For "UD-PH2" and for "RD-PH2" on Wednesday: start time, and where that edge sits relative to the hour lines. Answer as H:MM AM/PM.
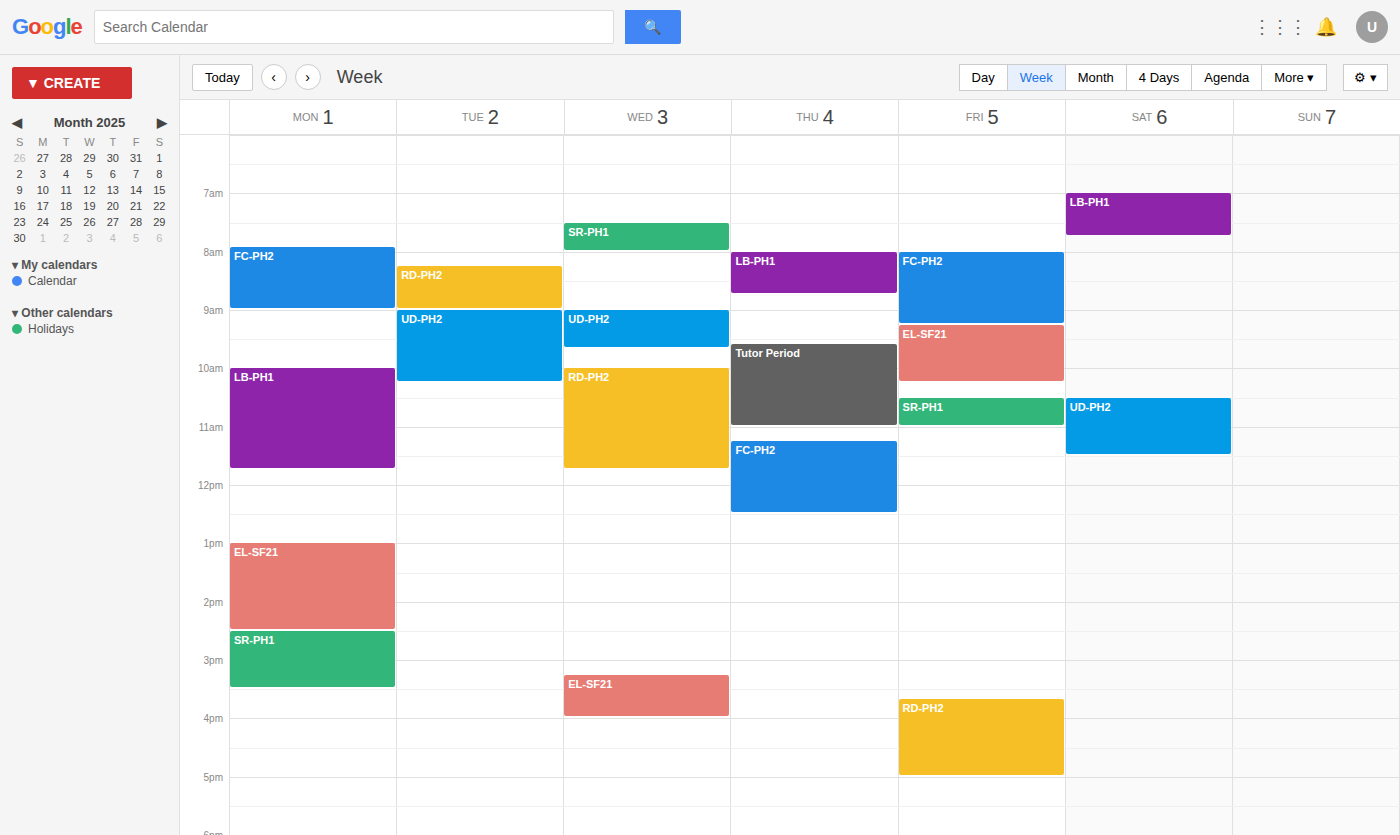
"UD-PH2": 9:00 AM, exactly on the 9 AM line. "RD-PH2": 10:00 AM, exactly on the 10 AM line.